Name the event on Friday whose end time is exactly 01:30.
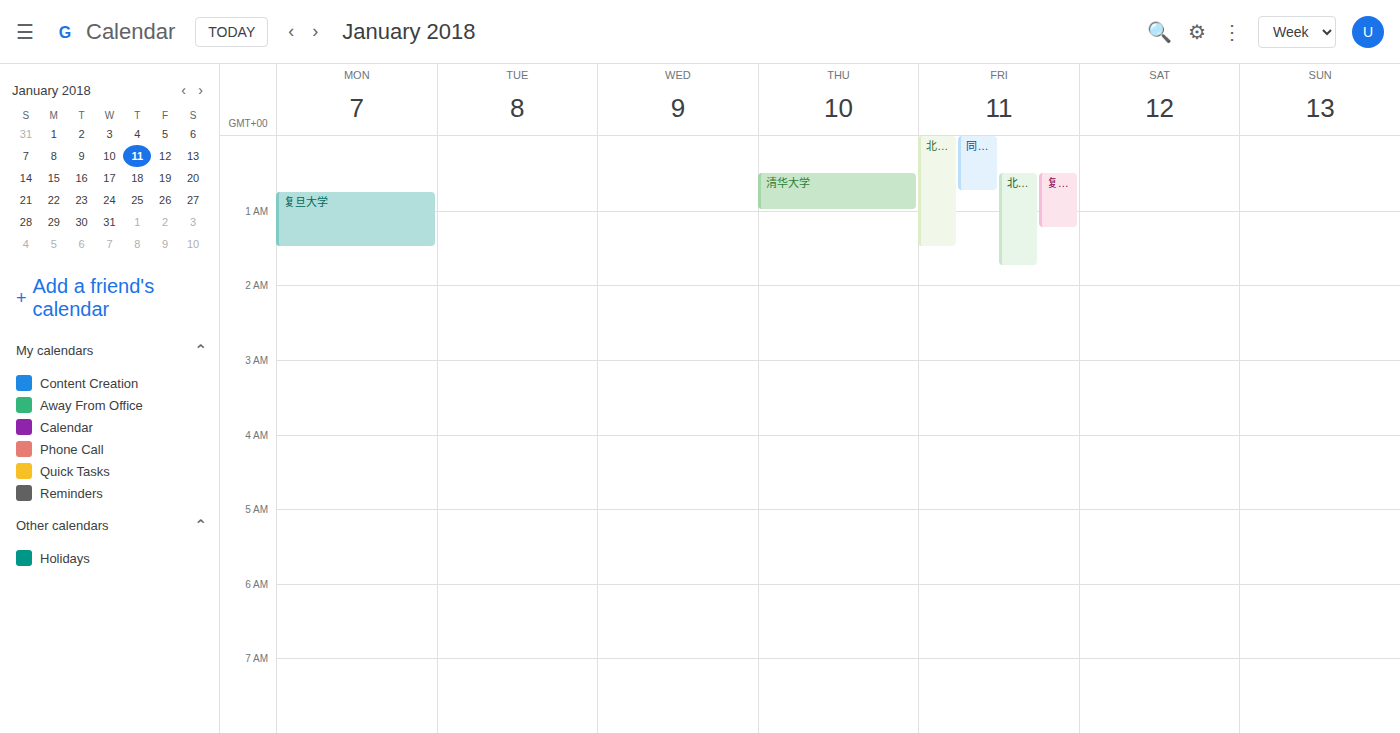
"北京航空航天大学"